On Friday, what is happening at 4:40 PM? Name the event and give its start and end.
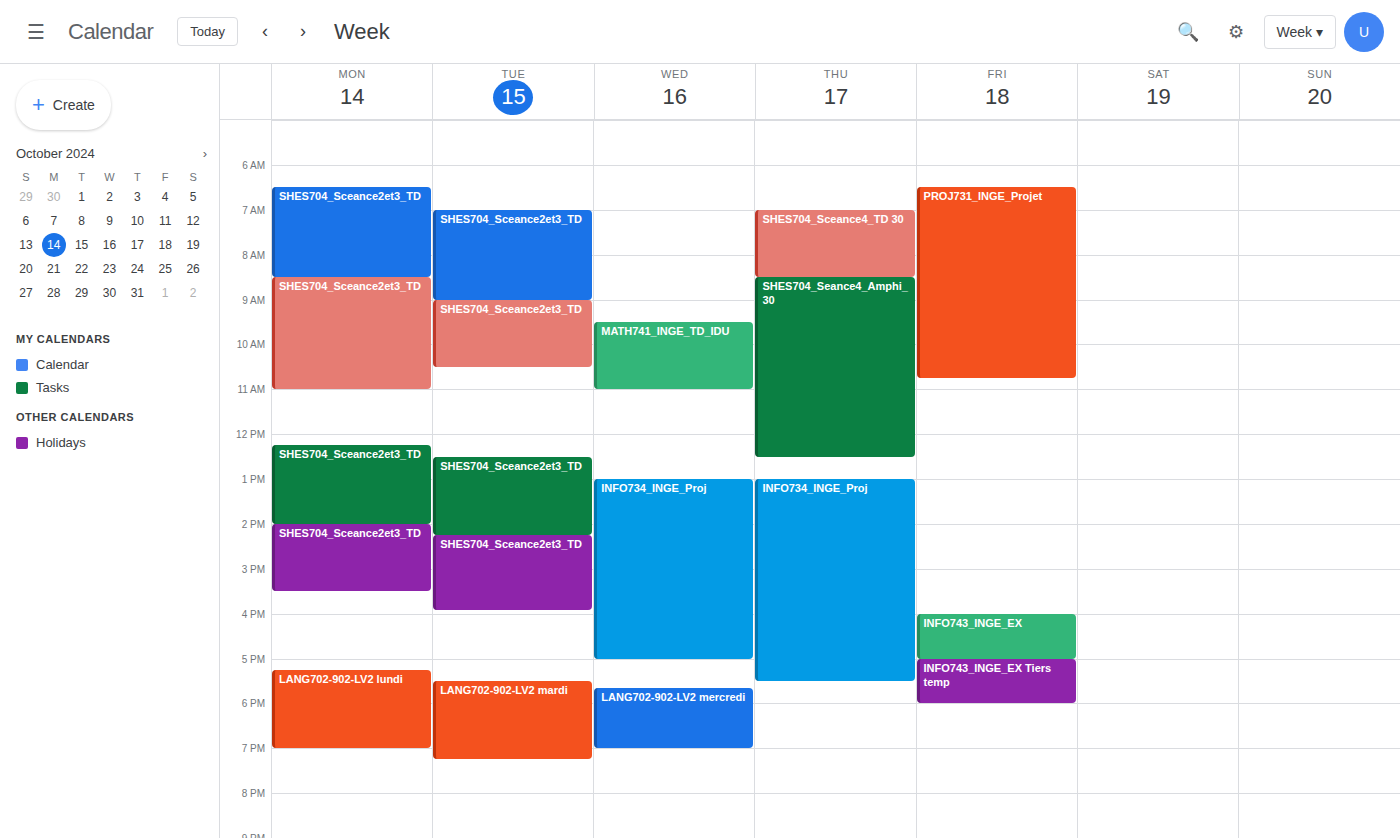
"INFO743_INGE_EX", 4:00 PM to 5:00 PM